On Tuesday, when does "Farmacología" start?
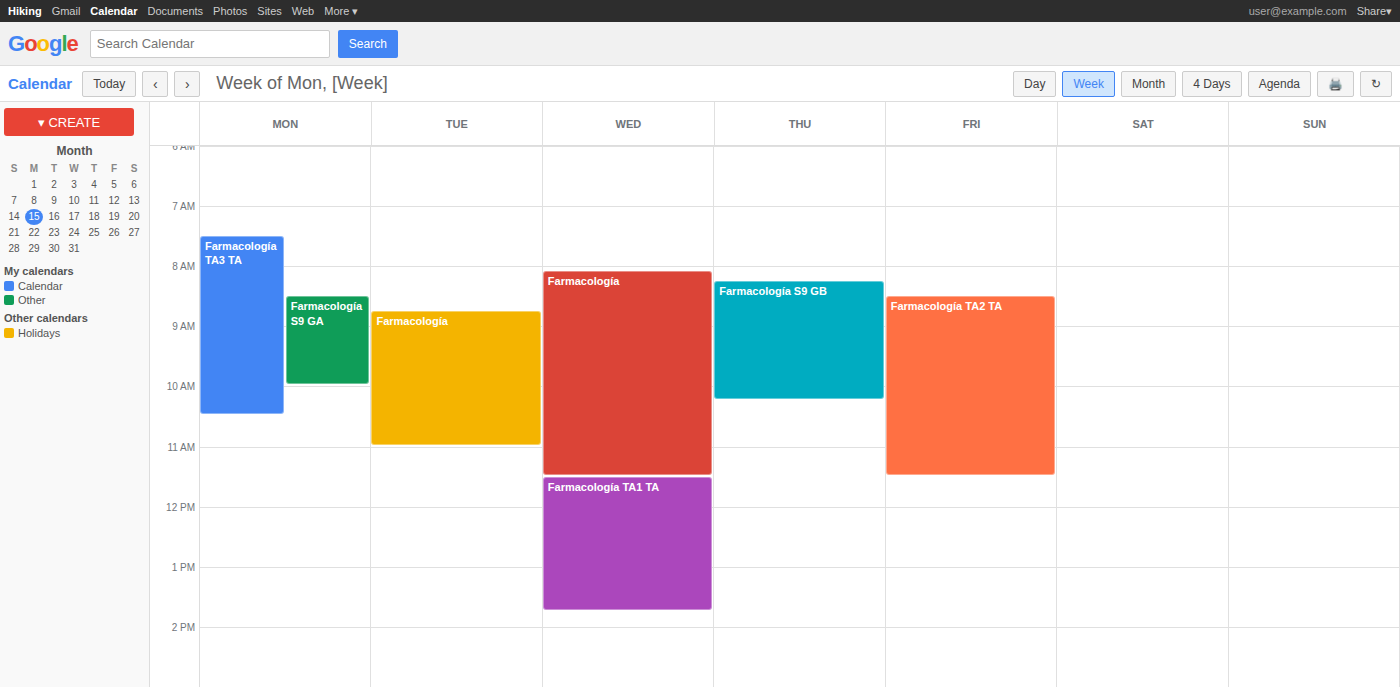
8:45 AM